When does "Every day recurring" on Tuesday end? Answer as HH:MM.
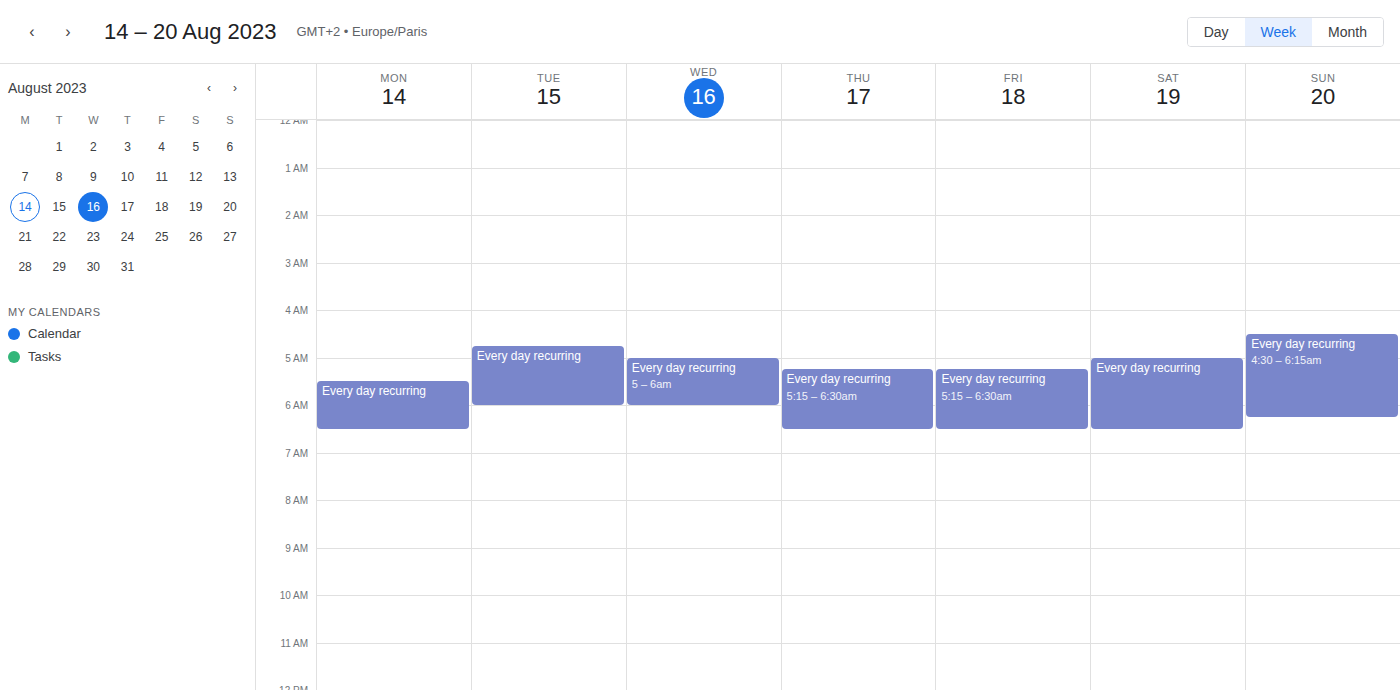
06:00